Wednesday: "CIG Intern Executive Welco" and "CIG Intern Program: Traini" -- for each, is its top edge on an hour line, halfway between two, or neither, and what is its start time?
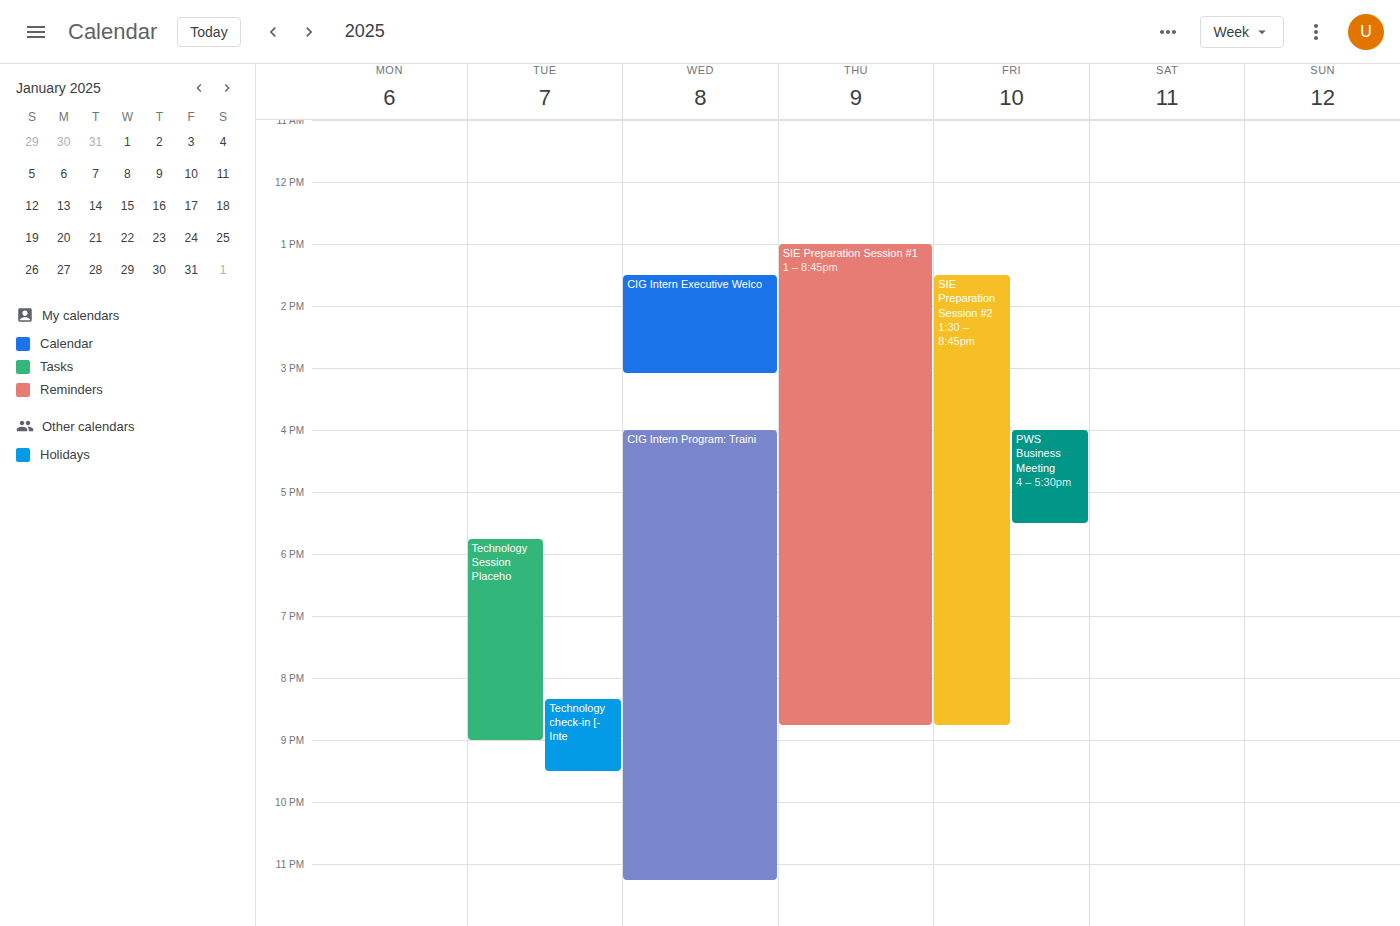
"CIG Intern Executive Welco": 1:30 PM, halfway between the 1 PM and 2 PM lines. "CIG Intern Program: Traini": 4:00 PM, exactly on the 4 PM line.